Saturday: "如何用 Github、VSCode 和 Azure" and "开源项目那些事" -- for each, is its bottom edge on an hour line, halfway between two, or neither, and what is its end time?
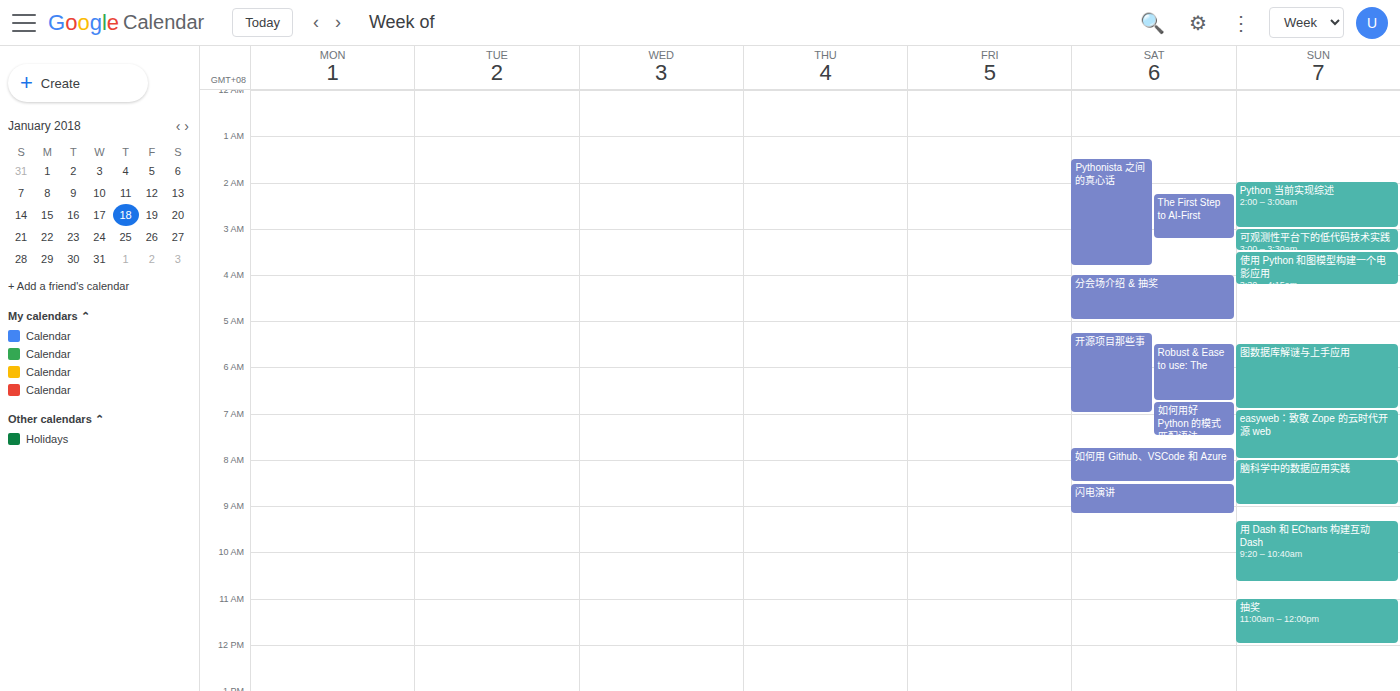
"如何用 Github、VSCode 和 Azure": 8:30 AM, halfway between the 8 AM and 9 AM lines. "开源项目那些事": 7:00 AM, exactly on the 7 AM line.